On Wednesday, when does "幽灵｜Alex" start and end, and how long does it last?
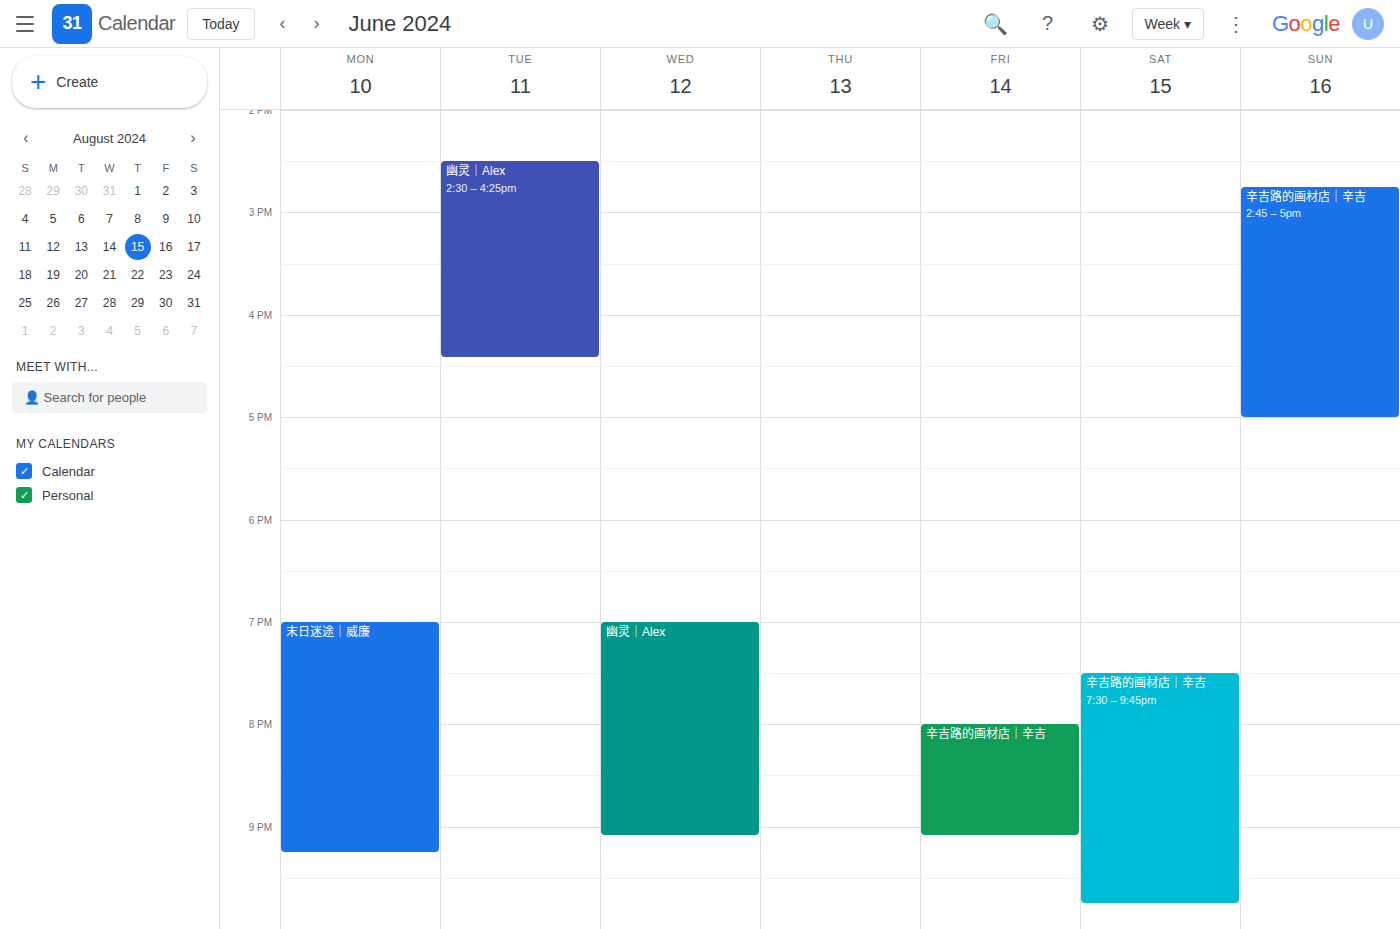
7:00 PM to 9:05 PM, 2 hours 5 minutes